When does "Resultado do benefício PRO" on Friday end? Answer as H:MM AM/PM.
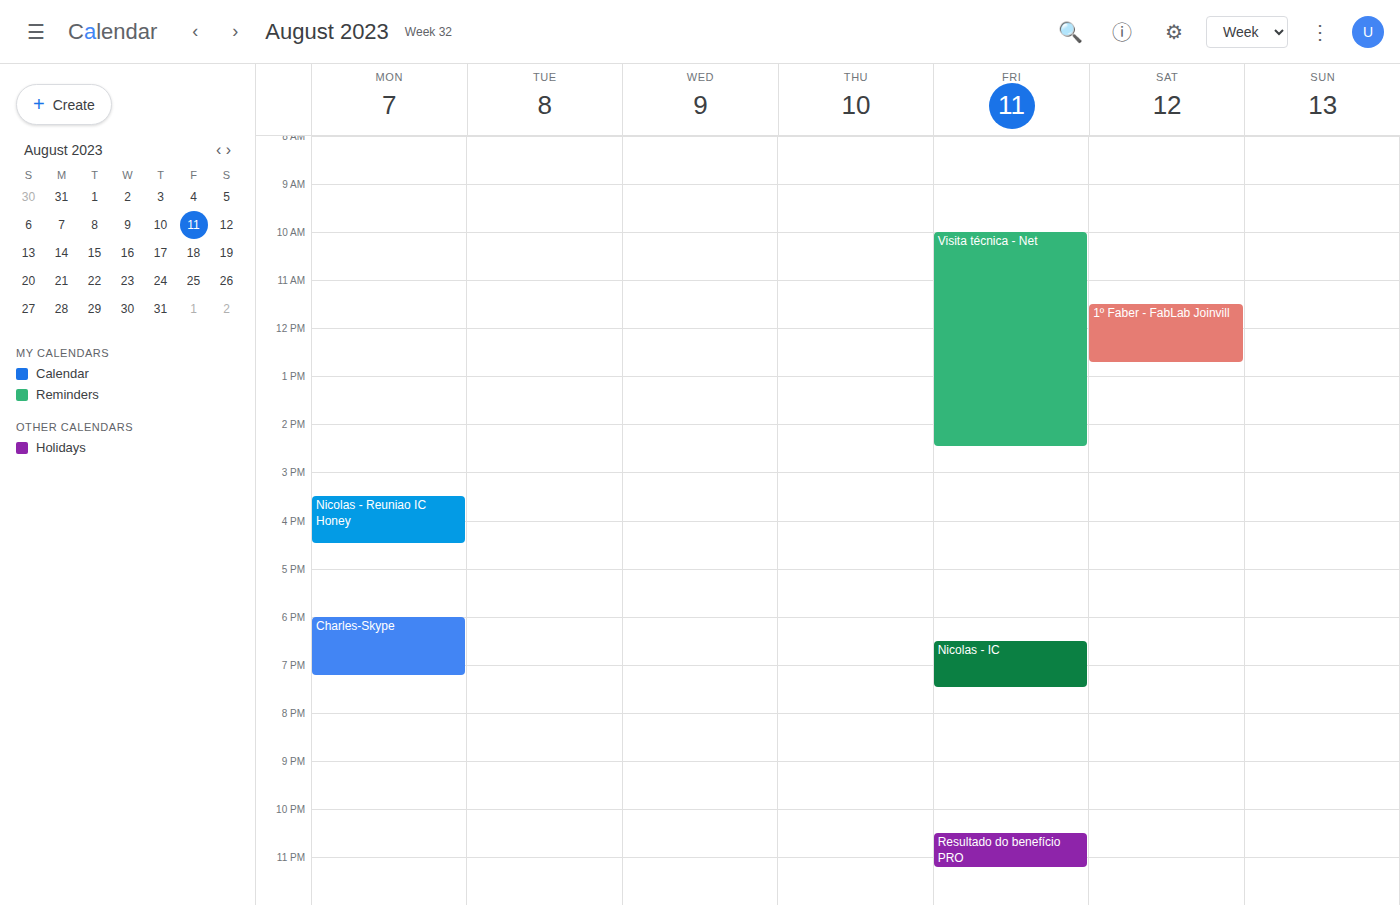
11:15 PM